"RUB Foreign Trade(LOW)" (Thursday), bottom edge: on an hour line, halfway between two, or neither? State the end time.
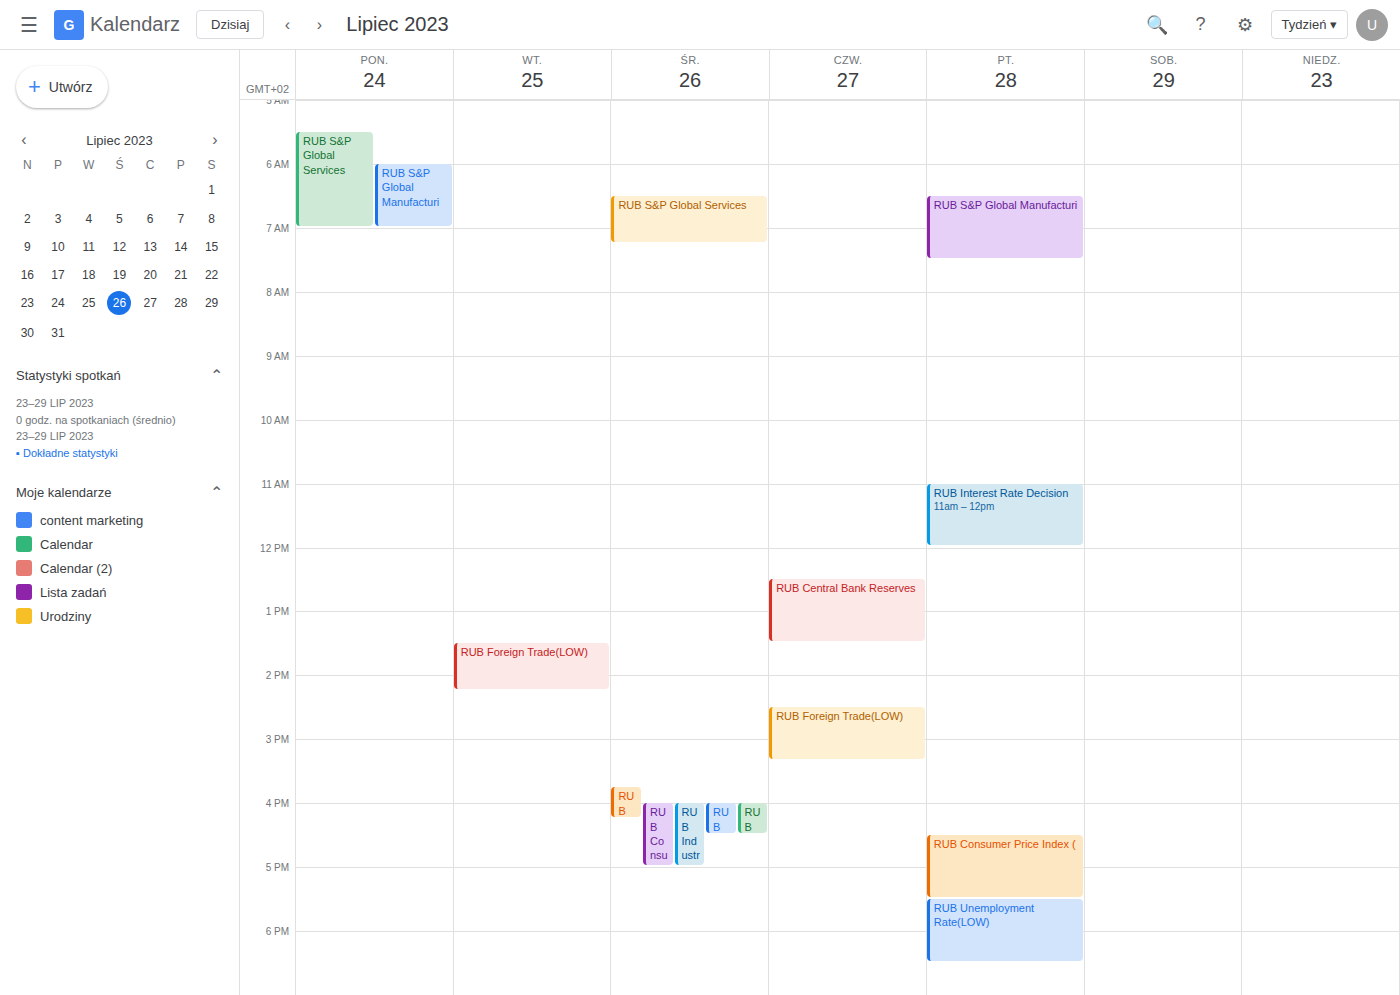
3:20 PM -- neither: 20 minutes below the 3 PM line and 40 minutes above the 4 PM line.